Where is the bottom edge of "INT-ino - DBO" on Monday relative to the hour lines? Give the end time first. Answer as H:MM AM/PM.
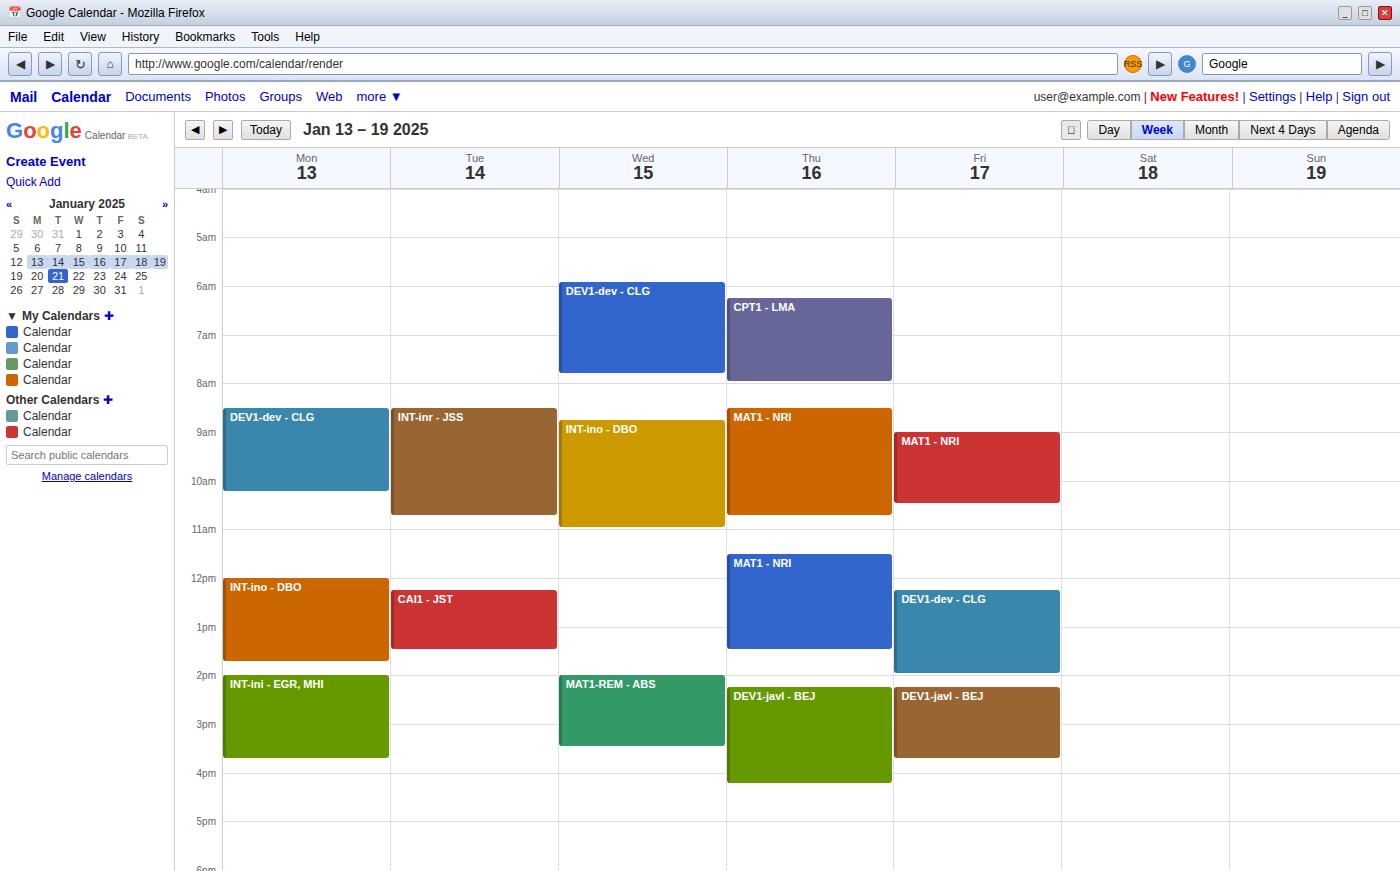
1:45 PM -- neither: three quarters of the way from the 1 PM line to the 2 PM line.